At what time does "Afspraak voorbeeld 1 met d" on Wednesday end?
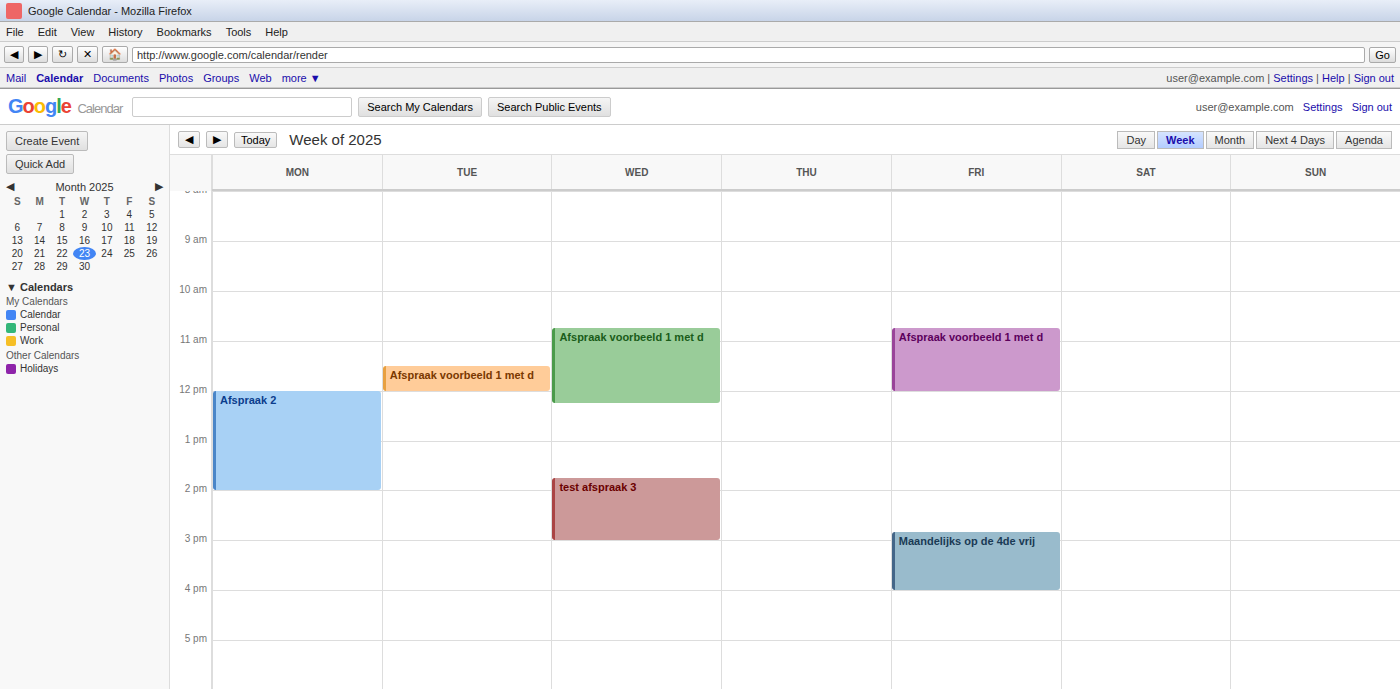
12:15 PM